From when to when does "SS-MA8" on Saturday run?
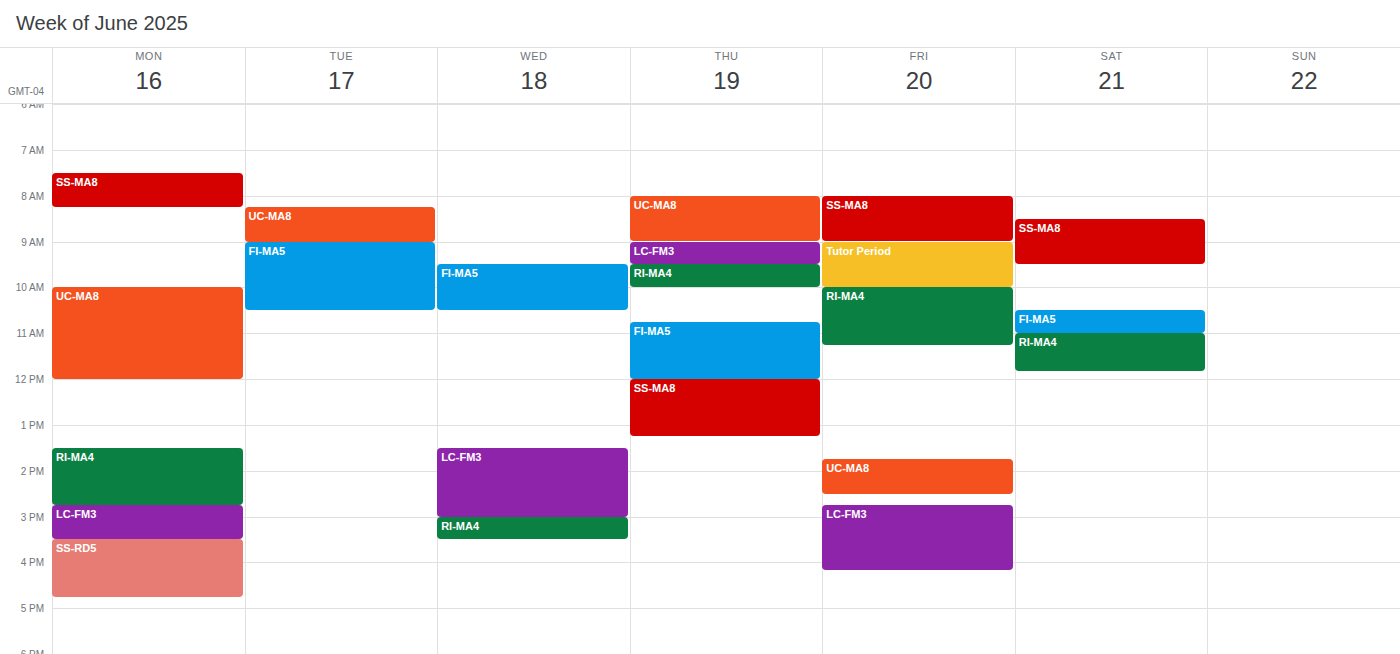
8:30 AM to 9:30 AM